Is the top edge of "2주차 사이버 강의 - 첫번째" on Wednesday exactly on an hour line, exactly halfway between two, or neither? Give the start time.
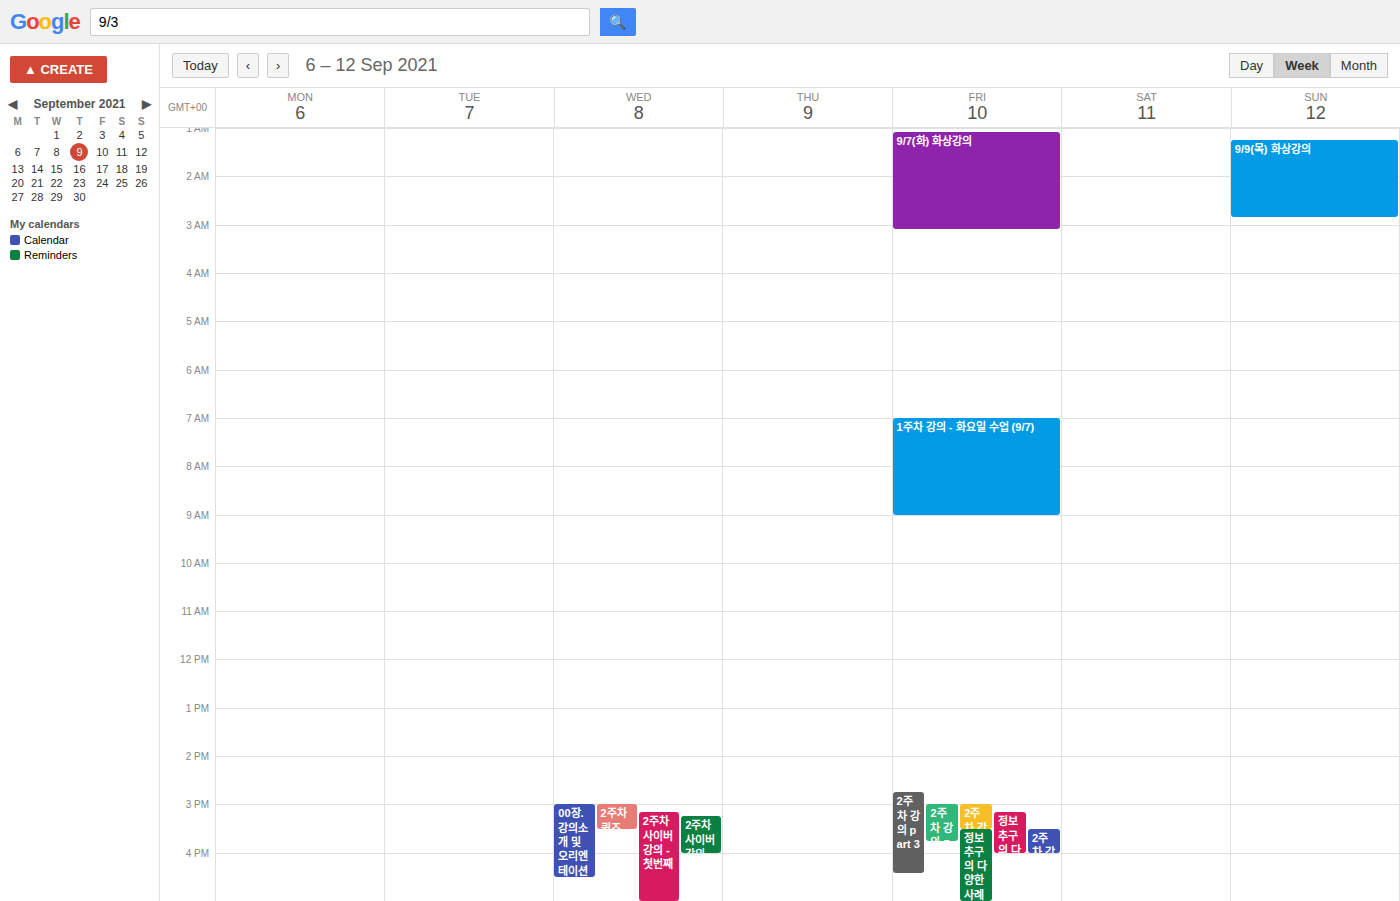
3:10 PM -- neither: 10 minutes below the 3 PM line and 50 minutes above the 4 PM line.